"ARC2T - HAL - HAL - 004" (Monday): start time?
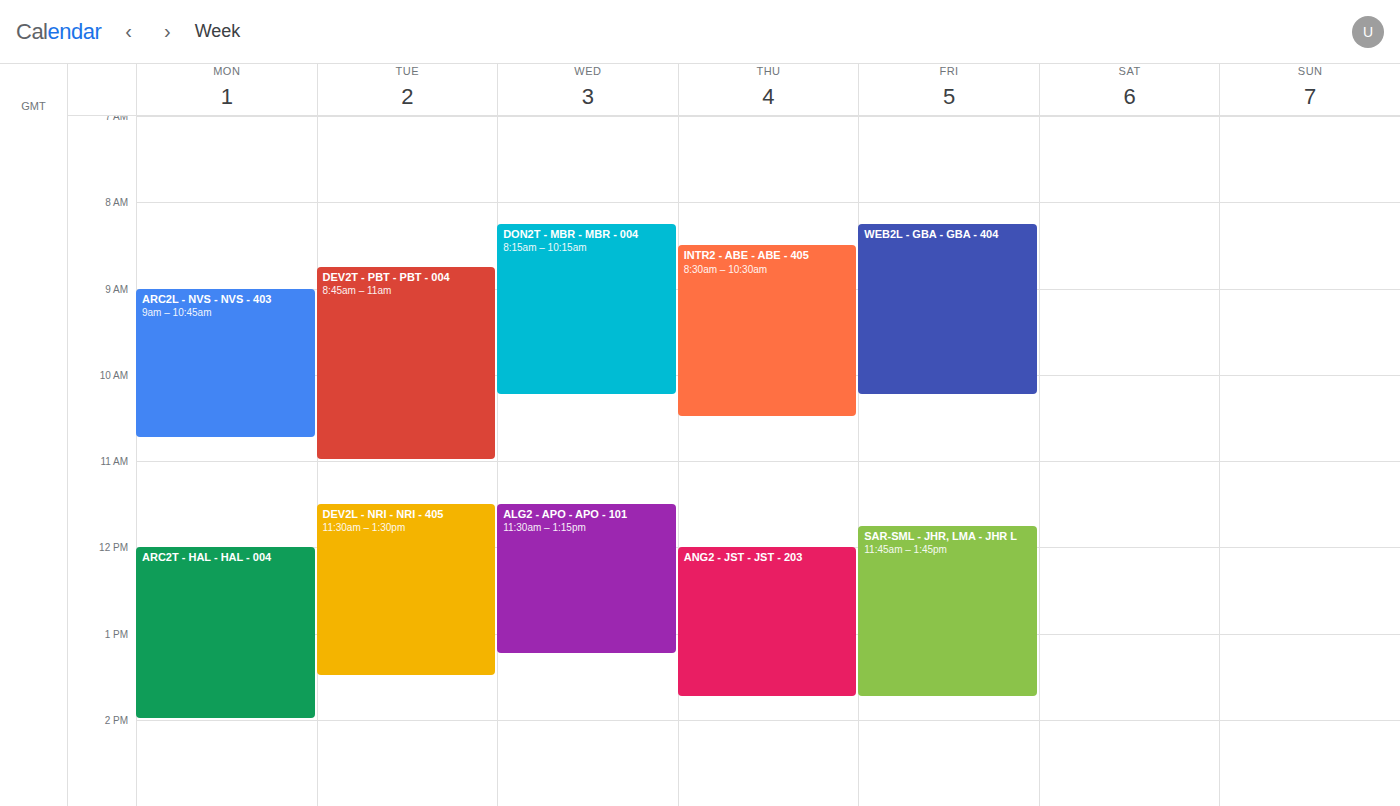
12:00